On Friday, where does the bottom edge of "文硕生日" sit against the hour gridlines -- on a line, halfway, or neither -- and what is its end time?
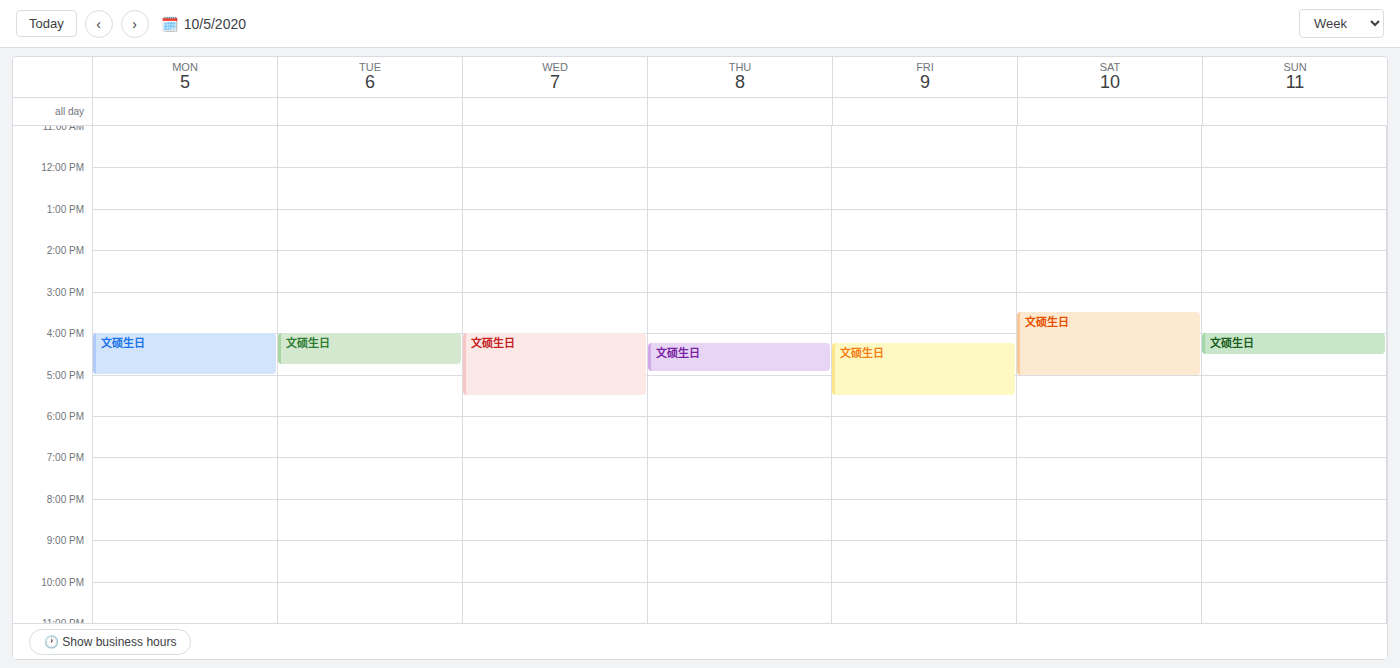
5:30 PM -- halfway between the 5 PM and 6 PM lines.